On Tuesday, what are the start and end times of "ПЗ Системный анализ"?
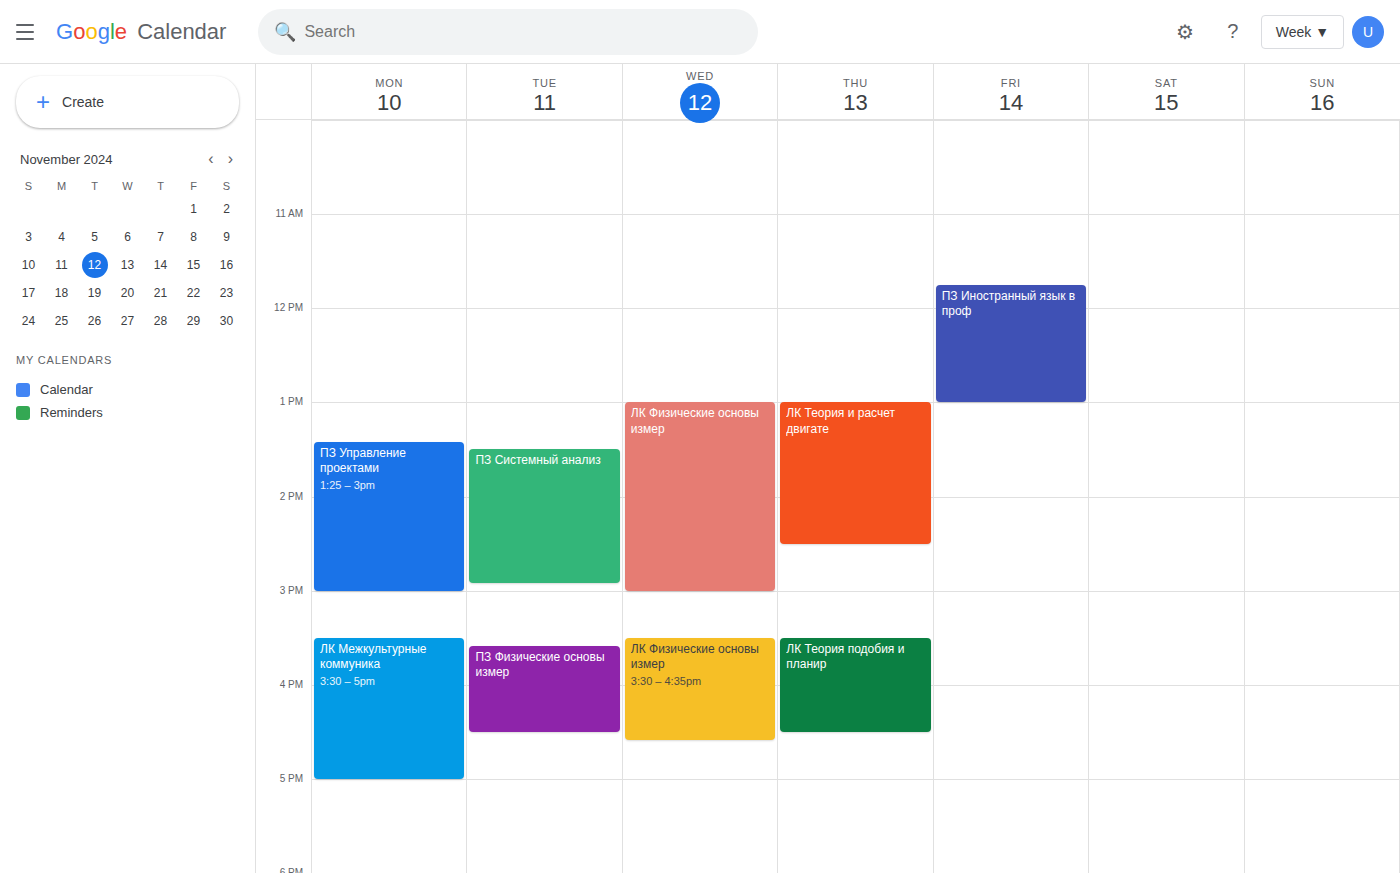
1:30 PM to 2:55 PM